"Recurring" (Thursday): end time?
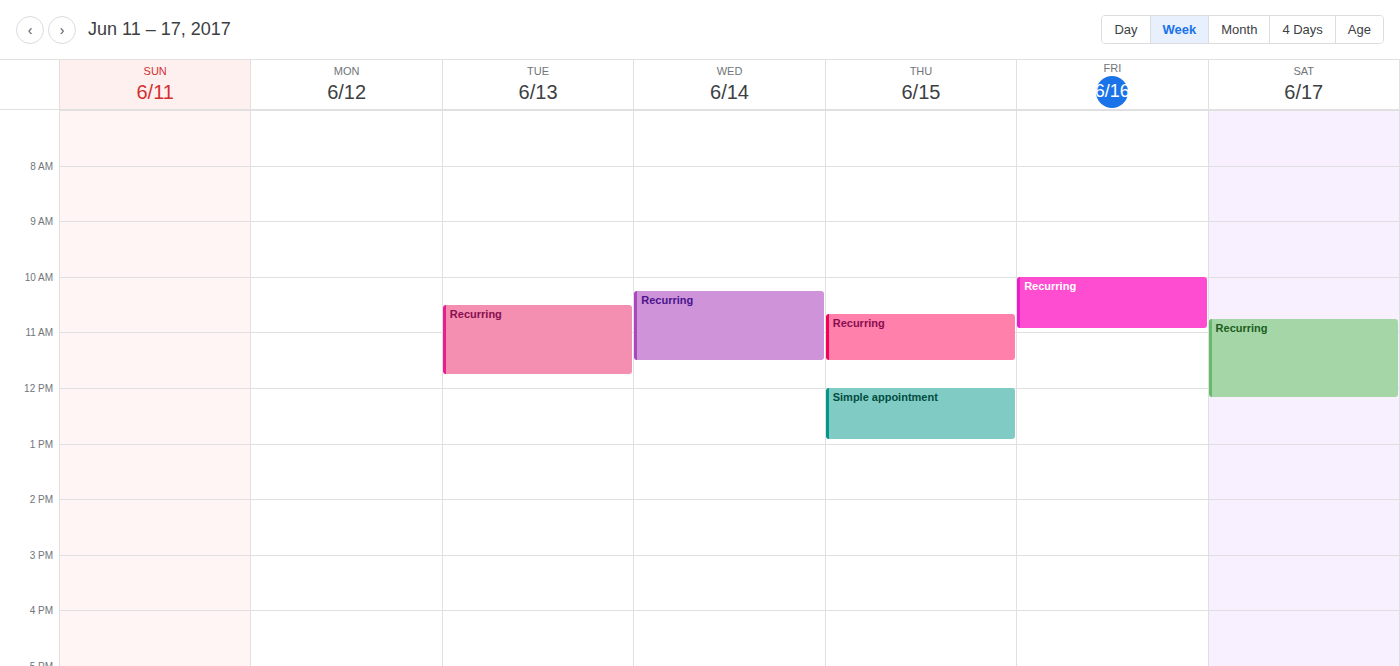
11:30 AM